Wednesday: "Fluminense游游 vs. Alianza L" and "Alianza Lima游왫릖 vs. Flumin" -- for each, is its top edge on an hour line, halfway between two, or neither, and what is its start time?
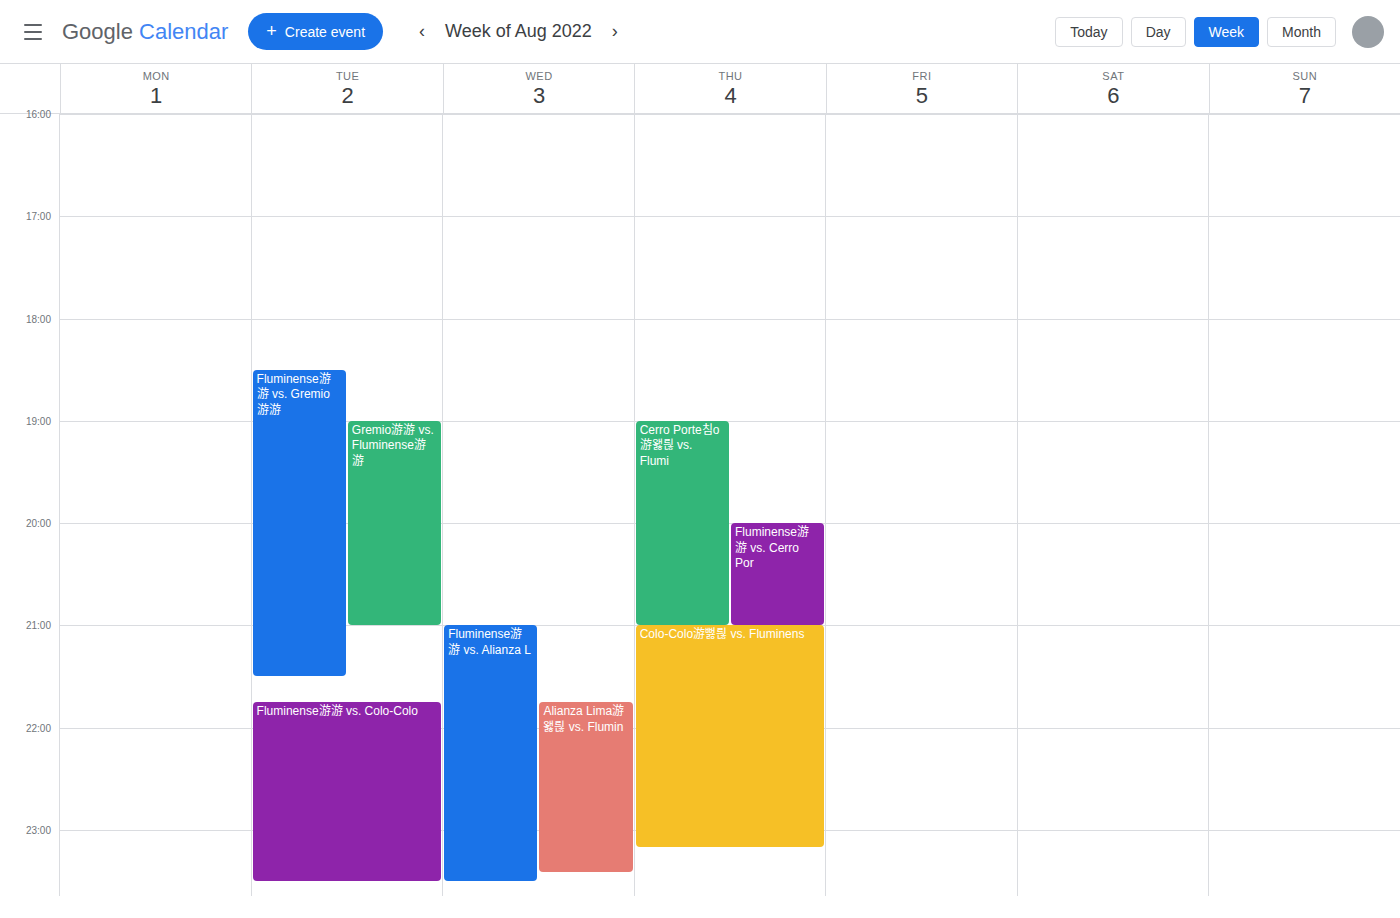
"Fluminense游游 vs. Alianza L": 9:00 PM, exactly on the 9 PM line. "Alianza Lima游왫릖 vs. Flumin": 9:45 PM, neither: three quarters of the way from the 9 PM line to the 10 PM line.